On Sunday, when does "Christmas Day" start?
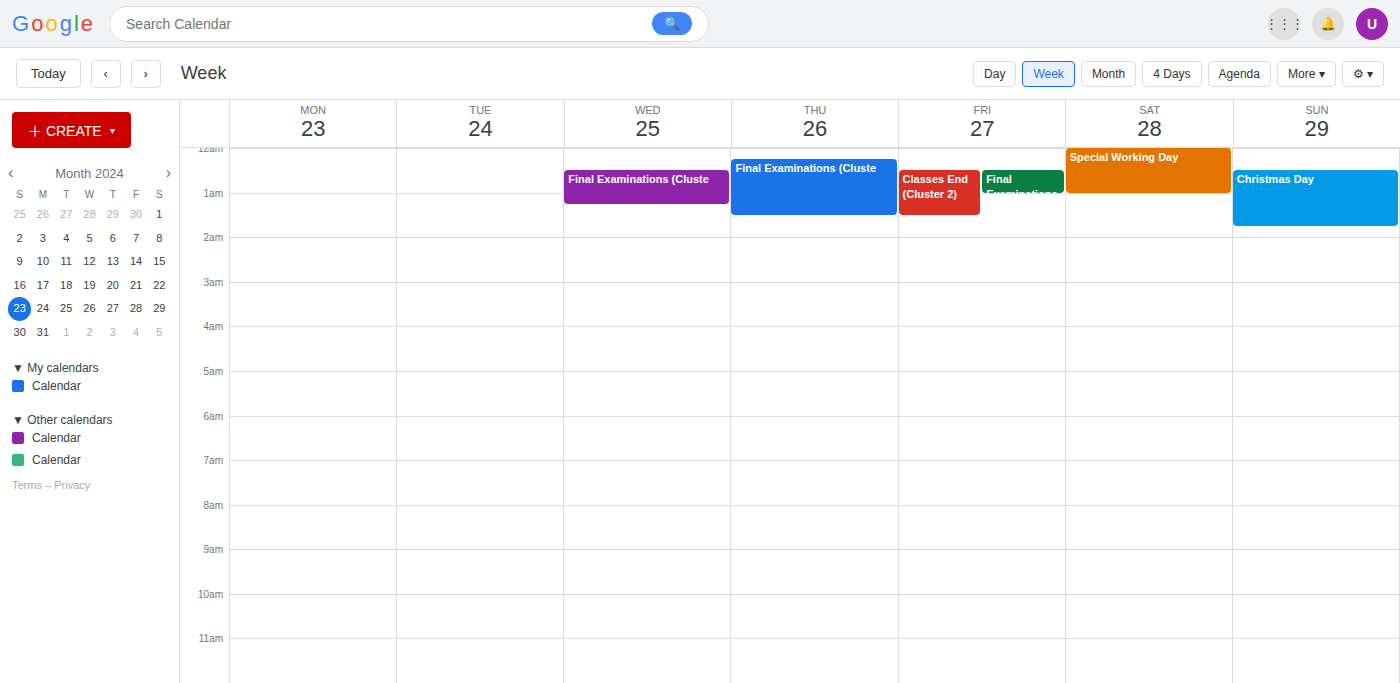
00:30